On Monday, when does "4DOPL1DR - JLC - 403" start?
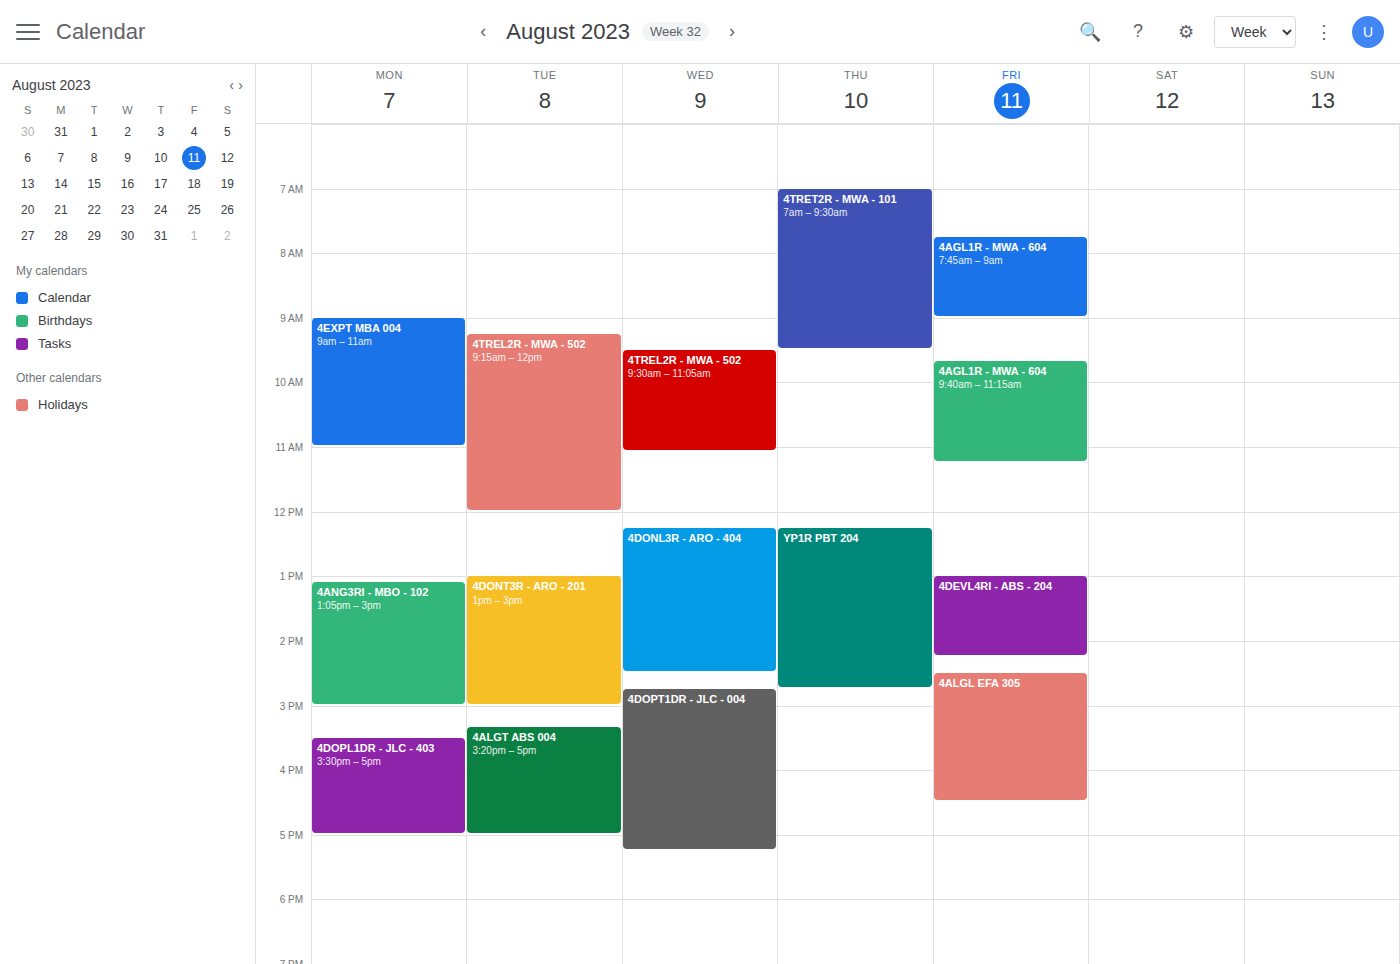
3:30 PM